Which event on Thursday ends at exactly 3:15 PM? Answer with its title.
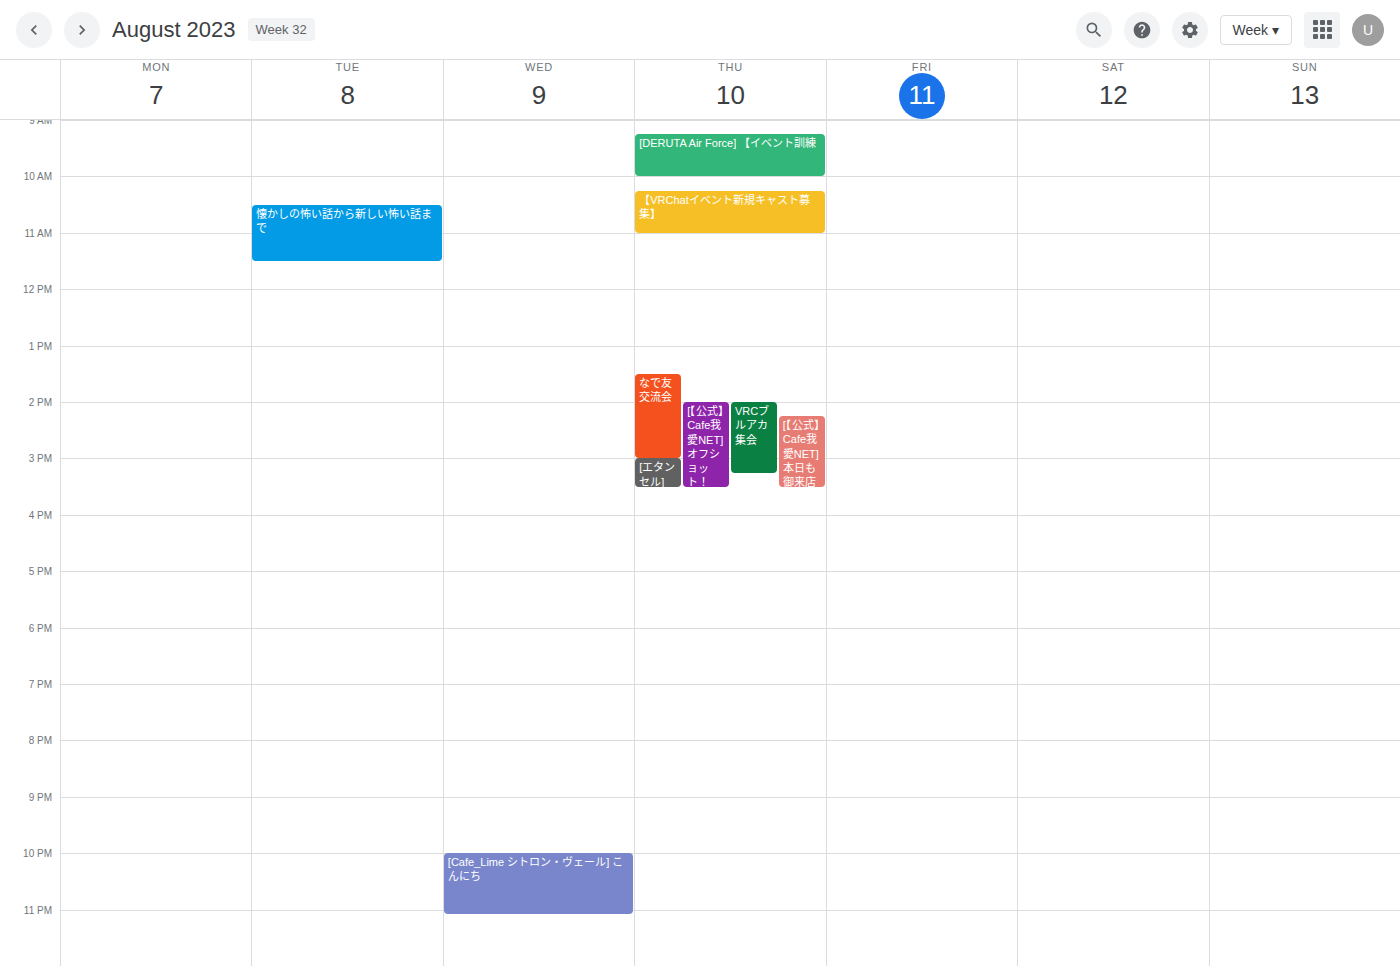
"VRCブルアカ集会"